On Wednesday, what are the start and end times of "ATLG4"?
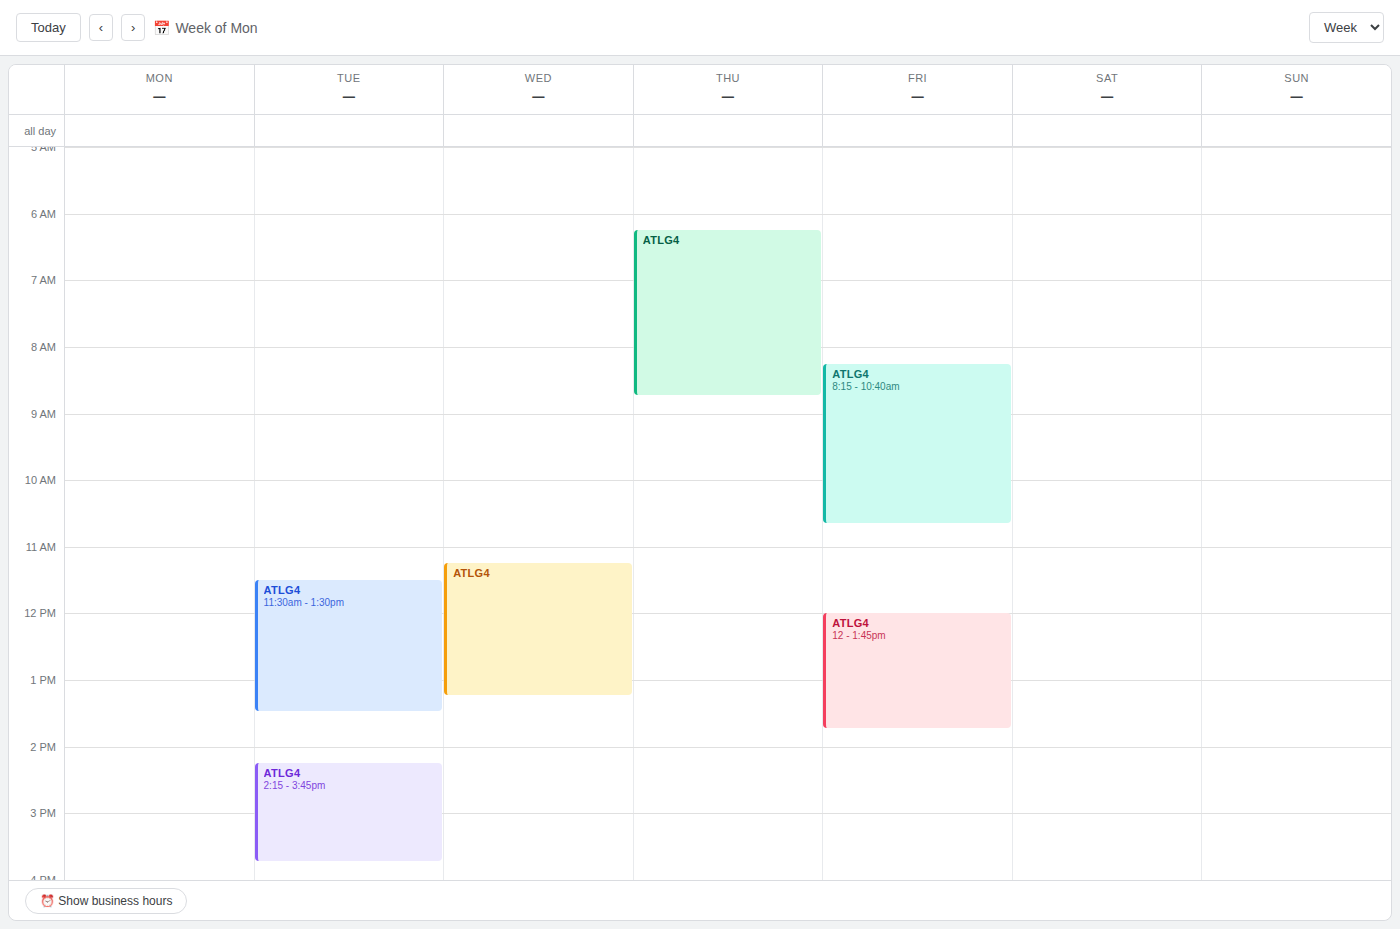
11:15 AM to 1:15 PM